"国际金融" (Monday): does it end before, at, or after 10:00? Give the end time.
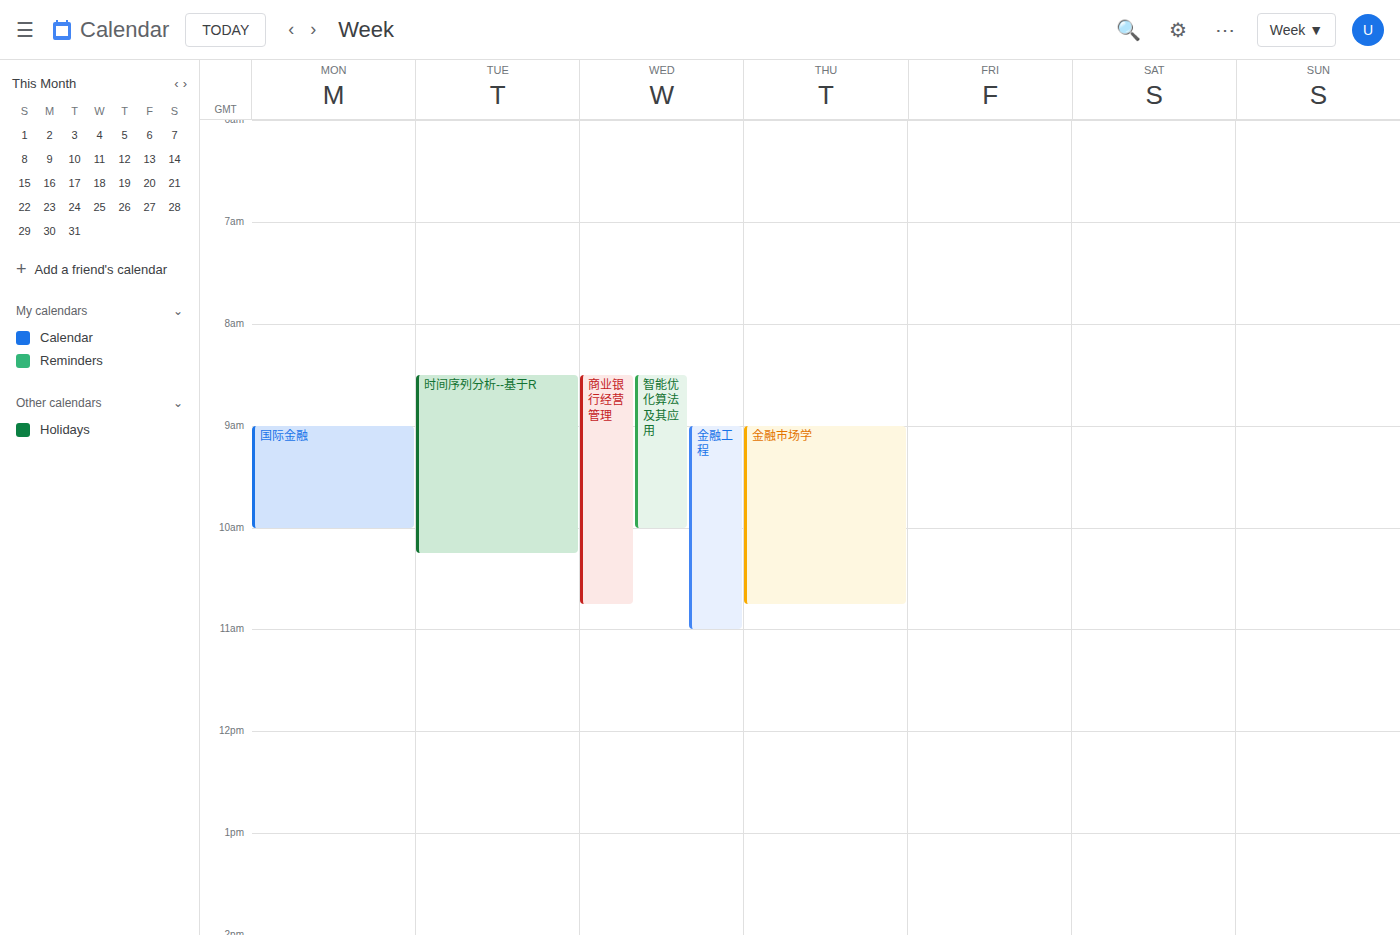
10:00 -- exactly at 10:00, on the 10:00 line.